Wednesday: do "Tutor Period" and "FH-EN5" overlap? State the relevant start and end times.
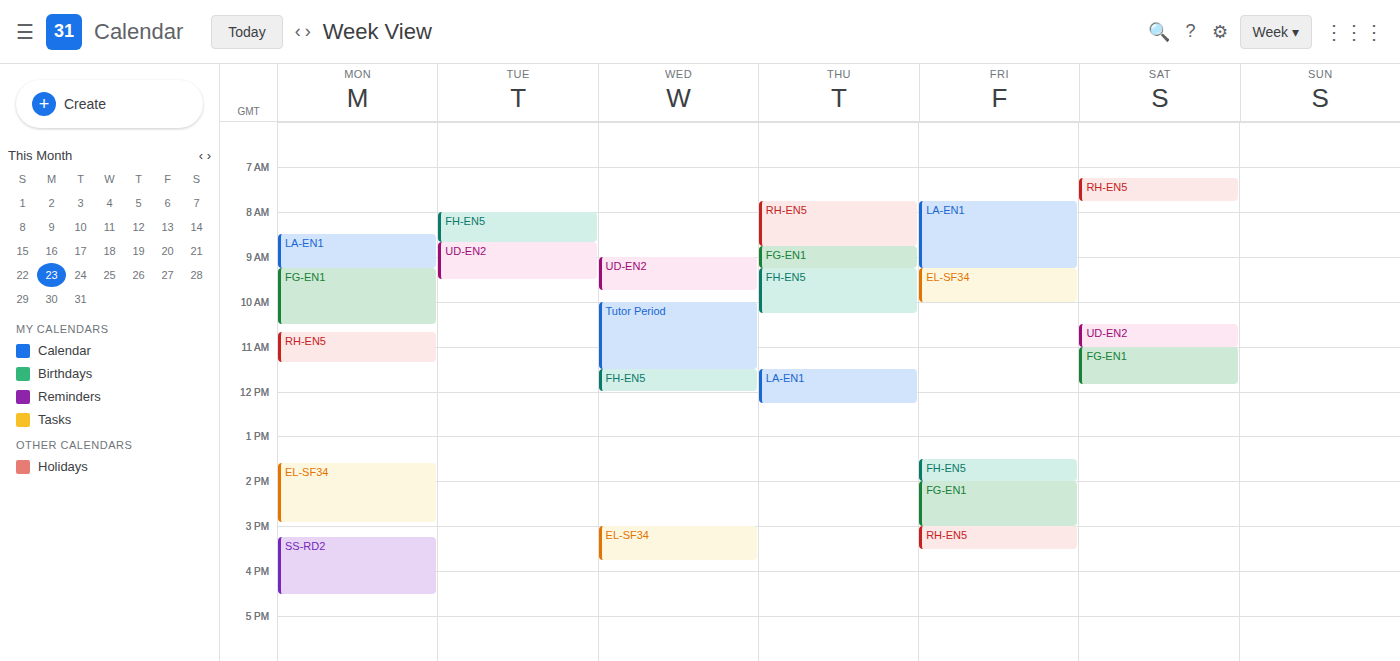
"Tutor Period" ends at 11:30 AM, exactly when "FH-EN5" starts -- they touch but do not overlap.